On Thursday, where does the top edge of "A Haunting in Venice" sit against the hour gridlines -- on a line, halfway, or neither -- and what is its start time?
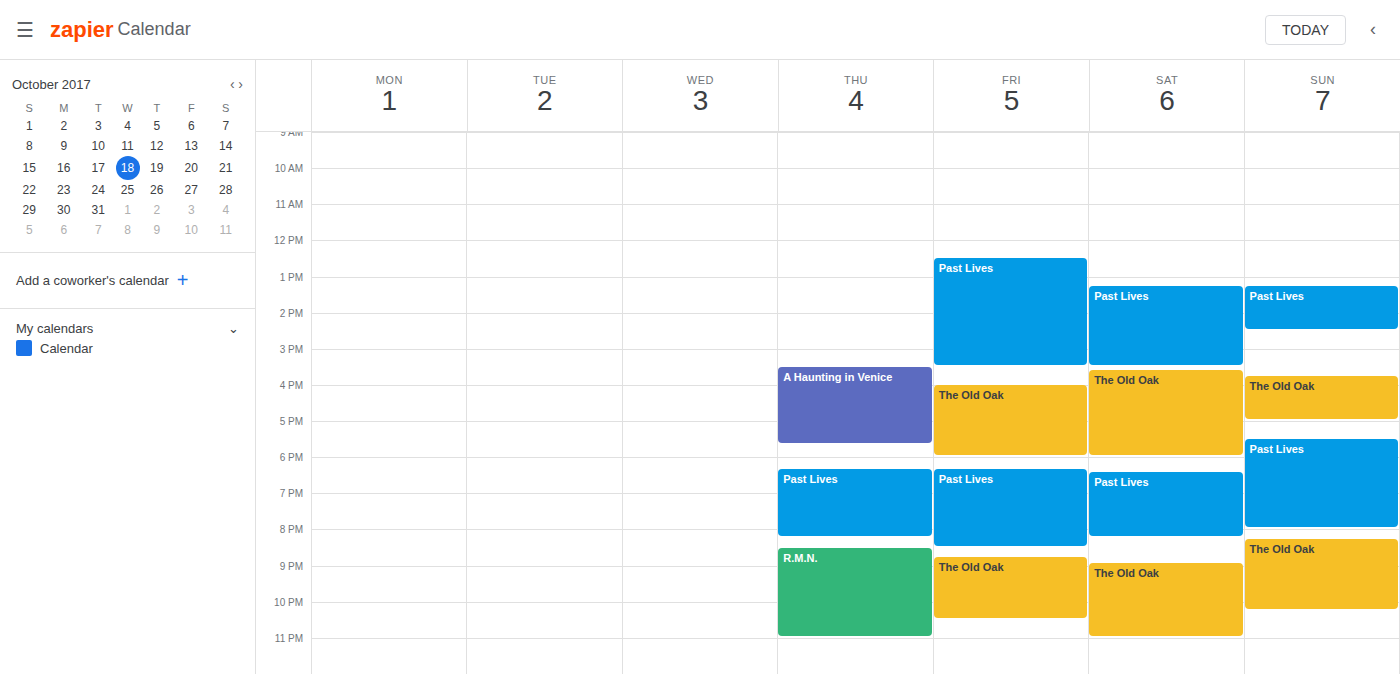
3:30 PM -- halfway between the 3 PM and 4 PM lines.